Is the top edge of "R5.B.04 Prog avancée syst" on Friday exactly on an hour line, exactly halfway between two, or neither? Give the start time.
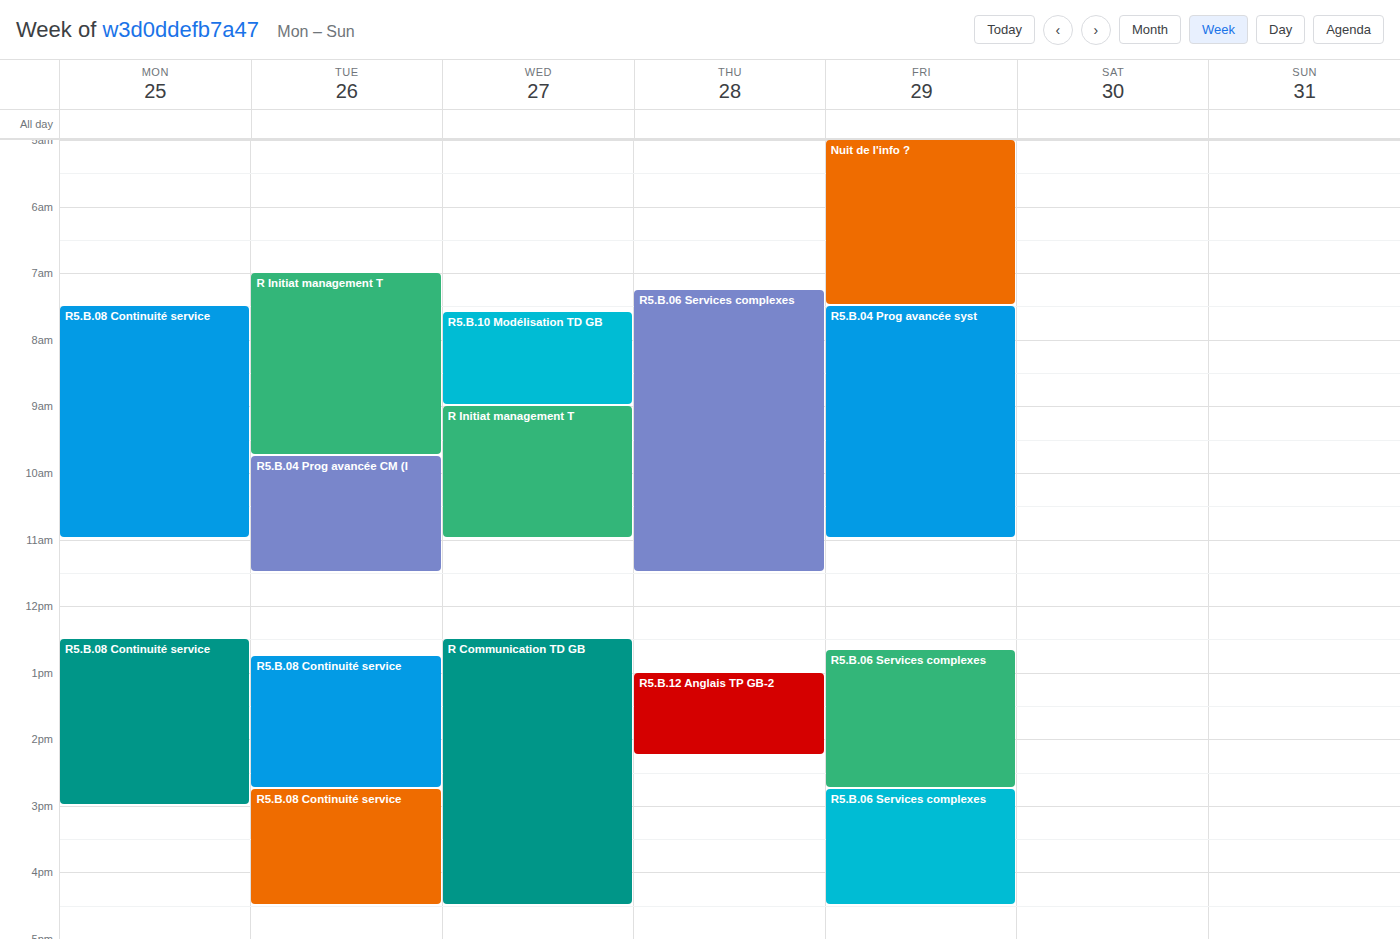
7:30 AM -- halfway between the 7 AM and 8 AM lines.